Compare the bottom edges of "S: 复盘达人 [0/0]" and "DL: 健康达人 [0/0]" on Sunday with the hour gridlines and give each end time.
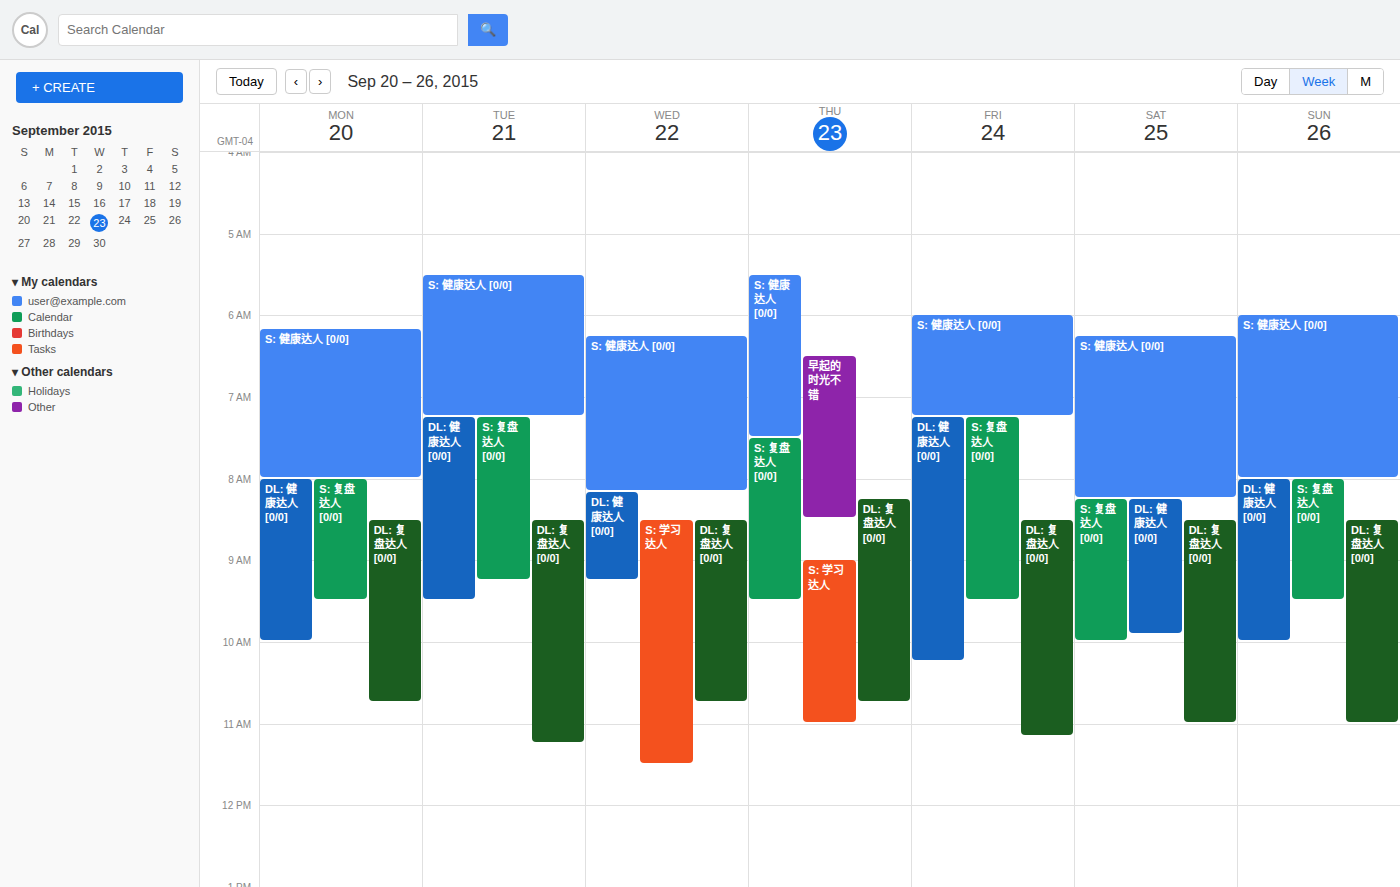
"S: 复盘达人 [0/0]": 9:30 AM, halfway between the 9 AM and 10 AM lines. "DL: 健康达人 [0/0]": 10:00 AM, exactly on the 10 AM line.